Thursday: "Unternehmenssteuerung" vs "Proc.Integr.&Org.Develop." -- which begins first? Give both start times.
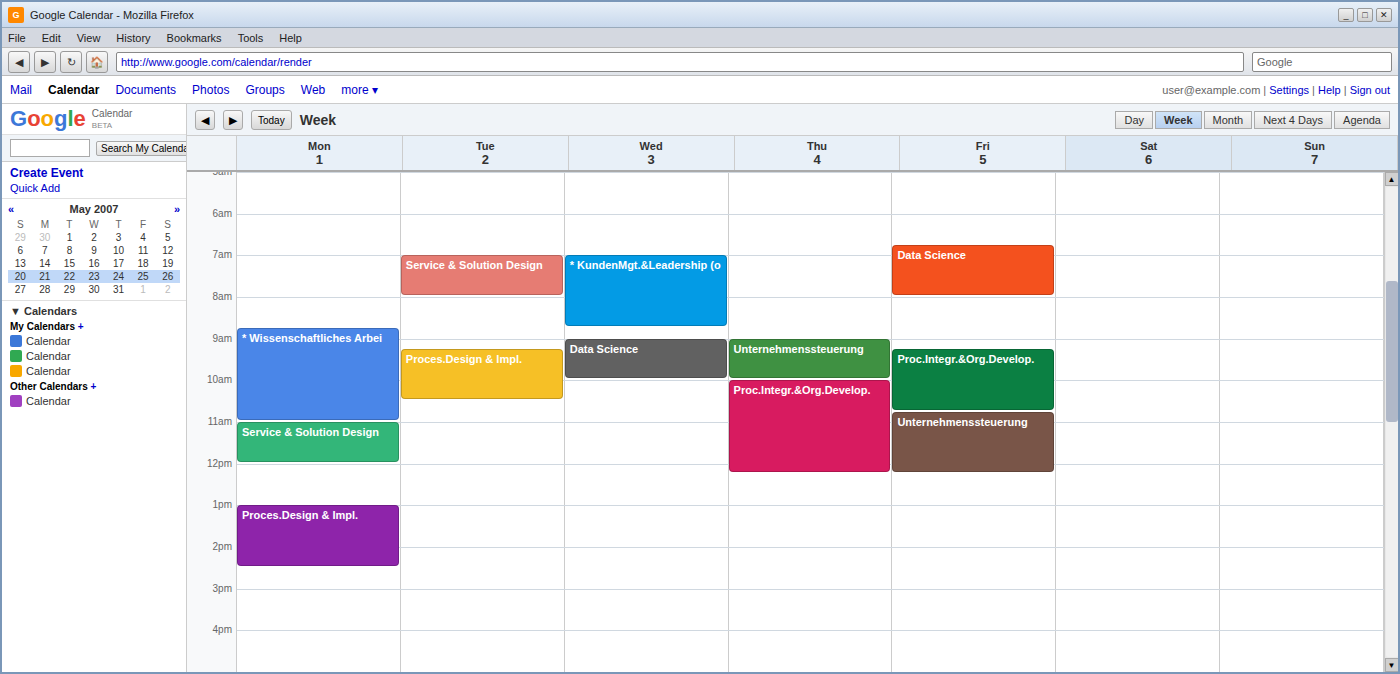
"Unternehmenssteuerung" 9:00 AM; "Proc.Integr.&Org.Develop." 10:00 AM.